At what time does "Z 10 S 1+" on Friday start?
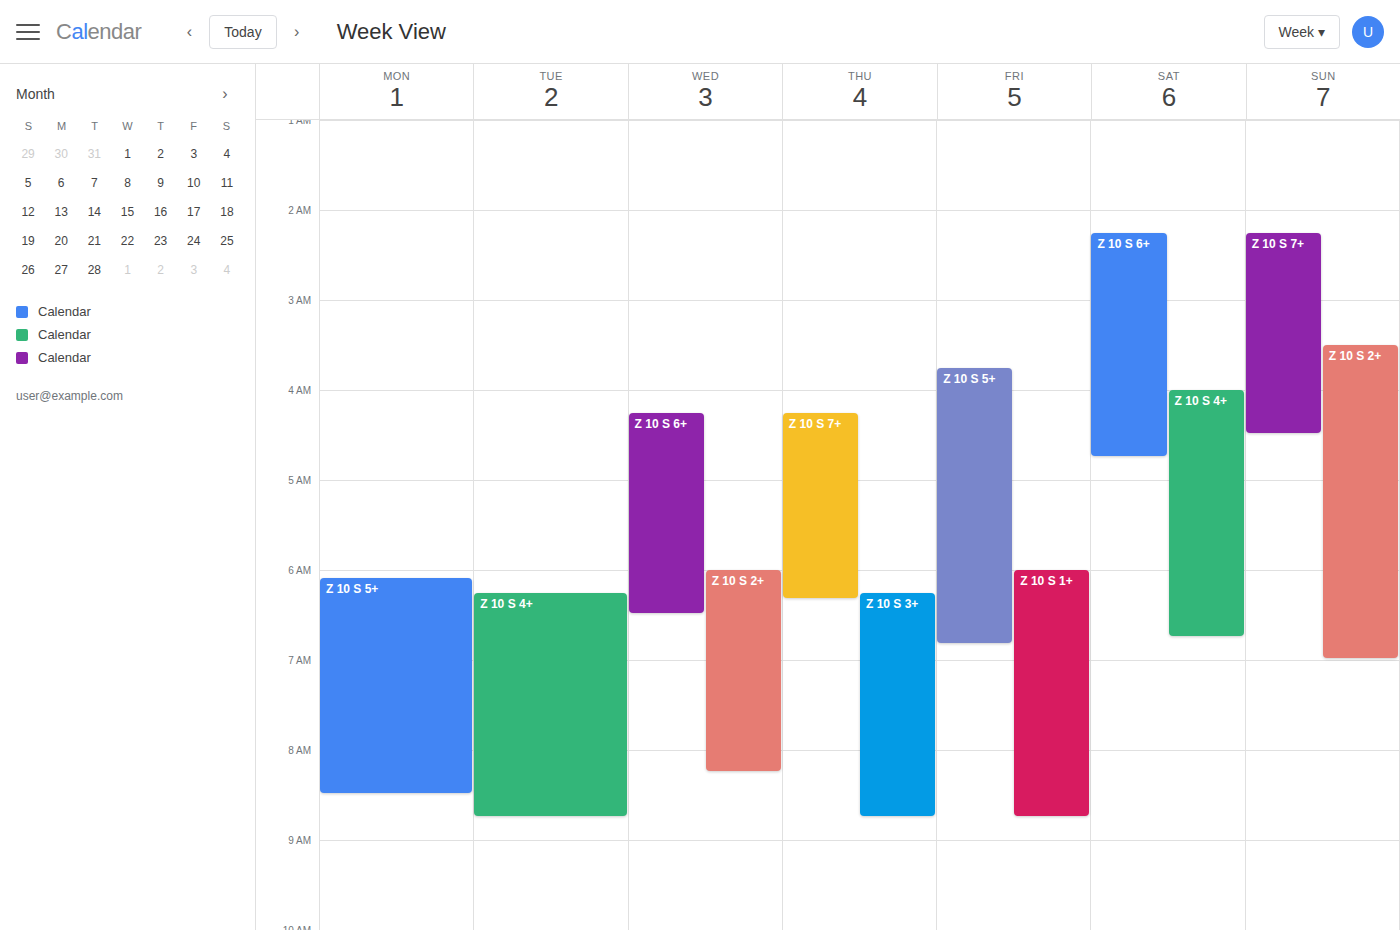
6:00 AM